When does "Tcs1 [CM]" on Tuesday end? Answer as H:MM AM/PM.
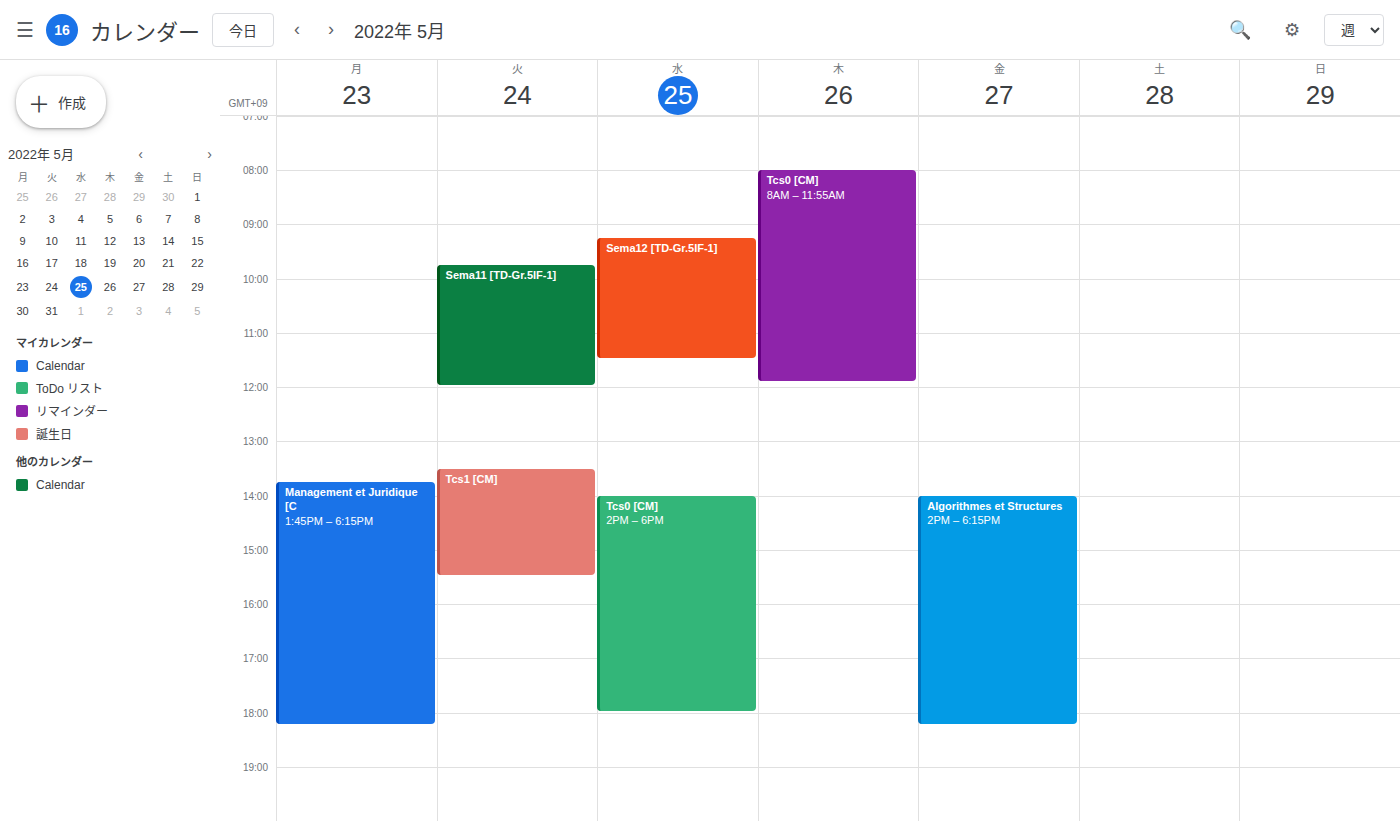
3:30 PM